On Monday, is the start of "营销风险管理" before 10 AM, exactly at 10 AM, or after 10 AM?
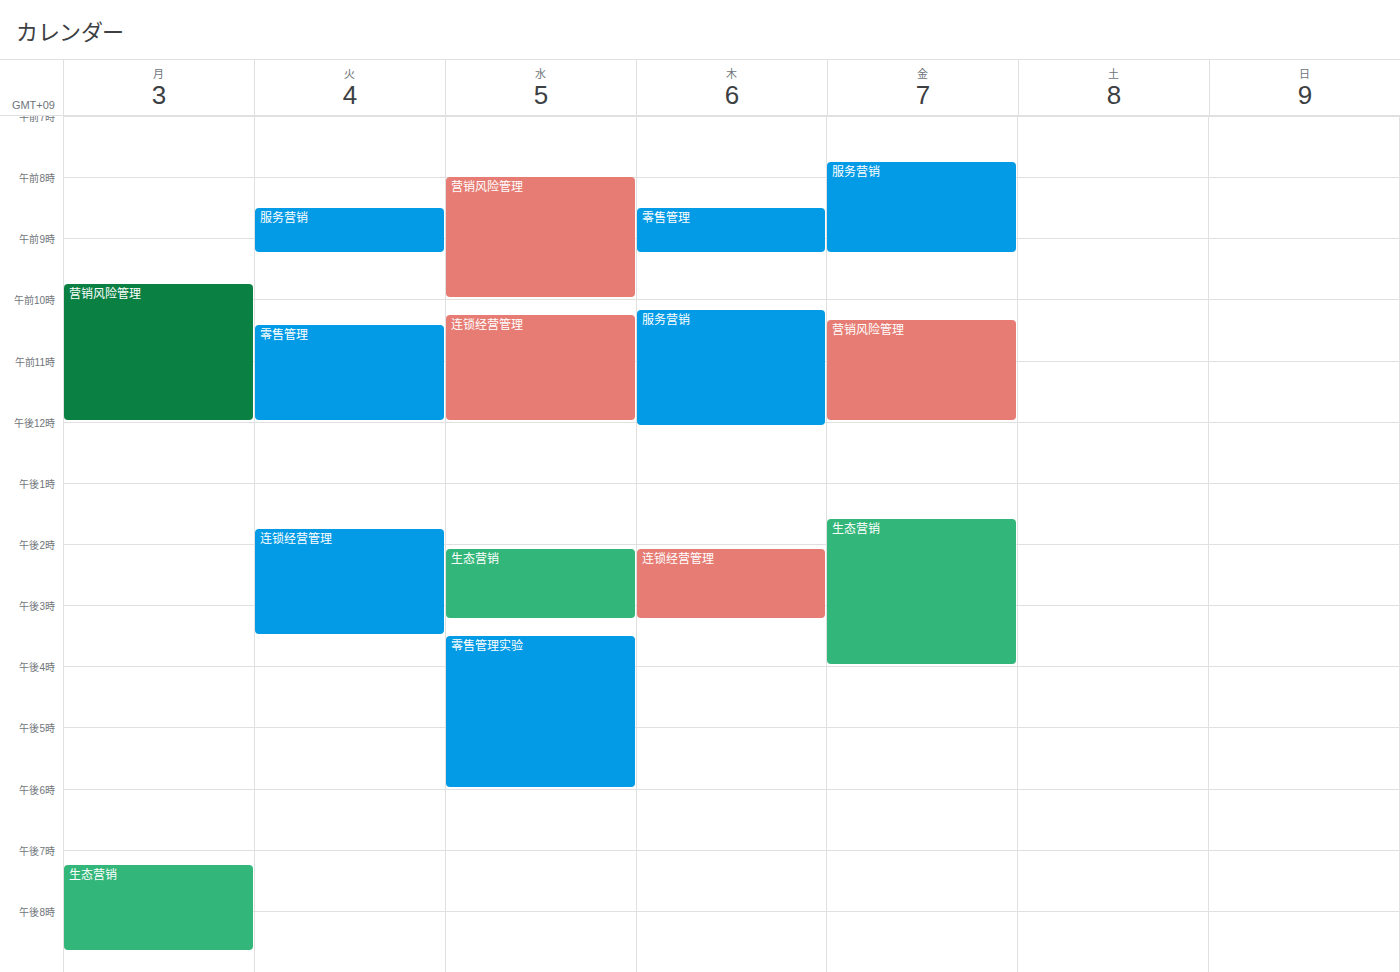
9:45 AM -- before 10 AM, 15 minutes above the 10 AM line.